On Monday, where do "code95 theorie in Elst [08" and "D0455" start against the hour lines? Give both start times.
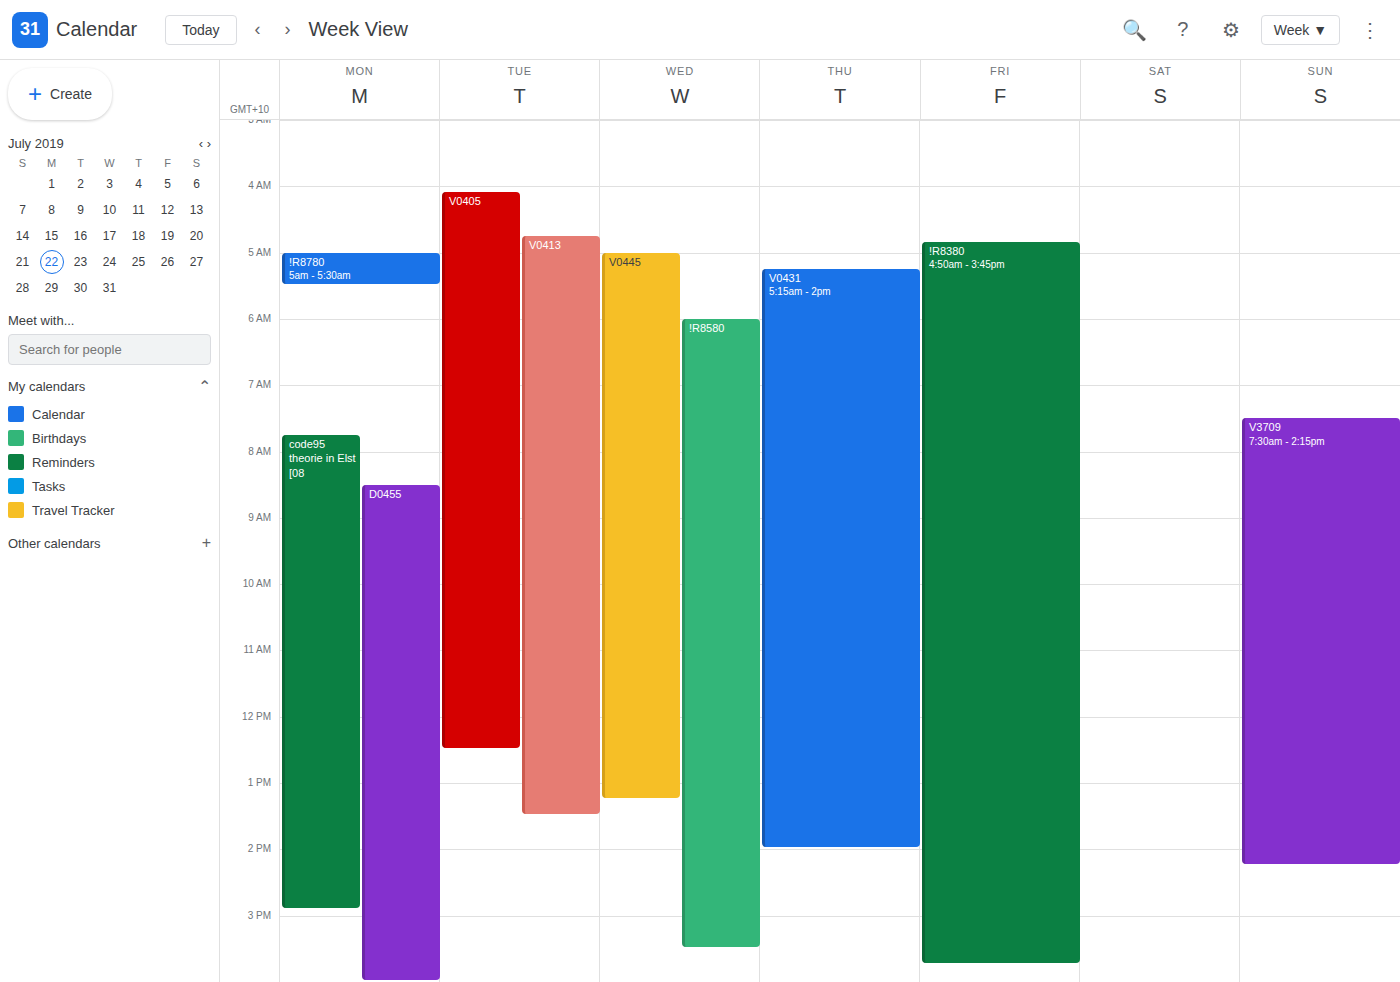
"code95 theorie in Elst [08": 7:45 AM, neither: three quarters of the way from the 7 AM line to the 8 AM line. "D0455": 8:30 AM, halfway between the 8 AM and 9 AM lines.